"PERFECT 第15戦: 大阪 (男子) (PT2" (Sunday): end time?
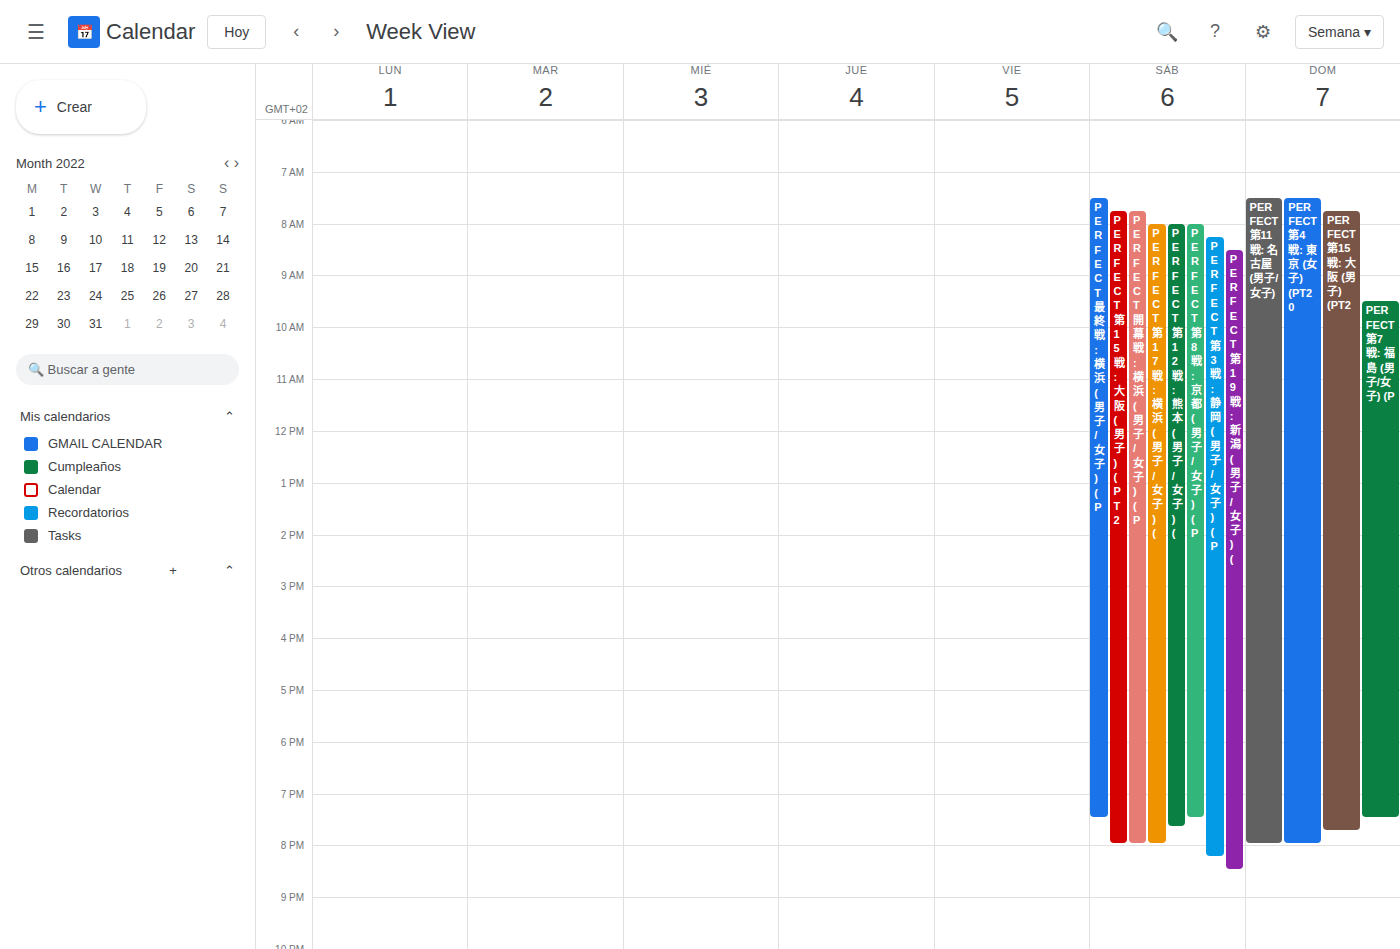
19:45